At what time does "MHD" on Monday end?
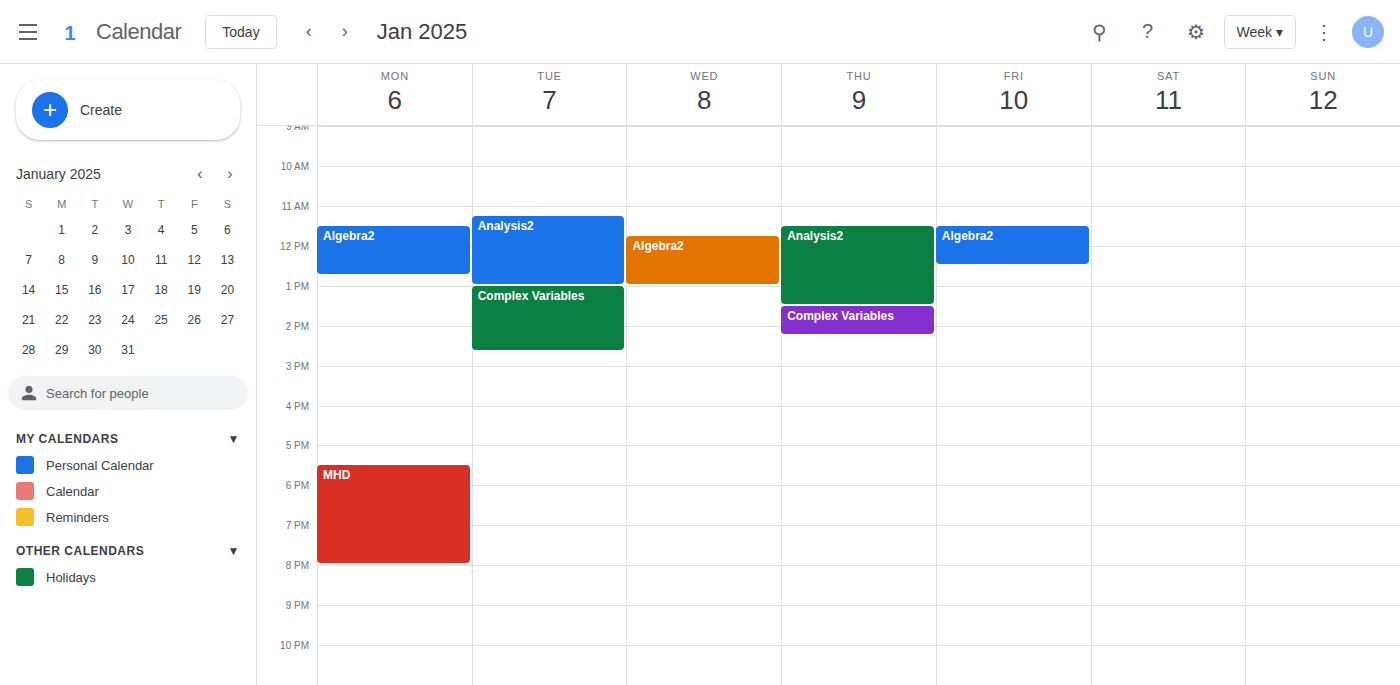
8:00 PM